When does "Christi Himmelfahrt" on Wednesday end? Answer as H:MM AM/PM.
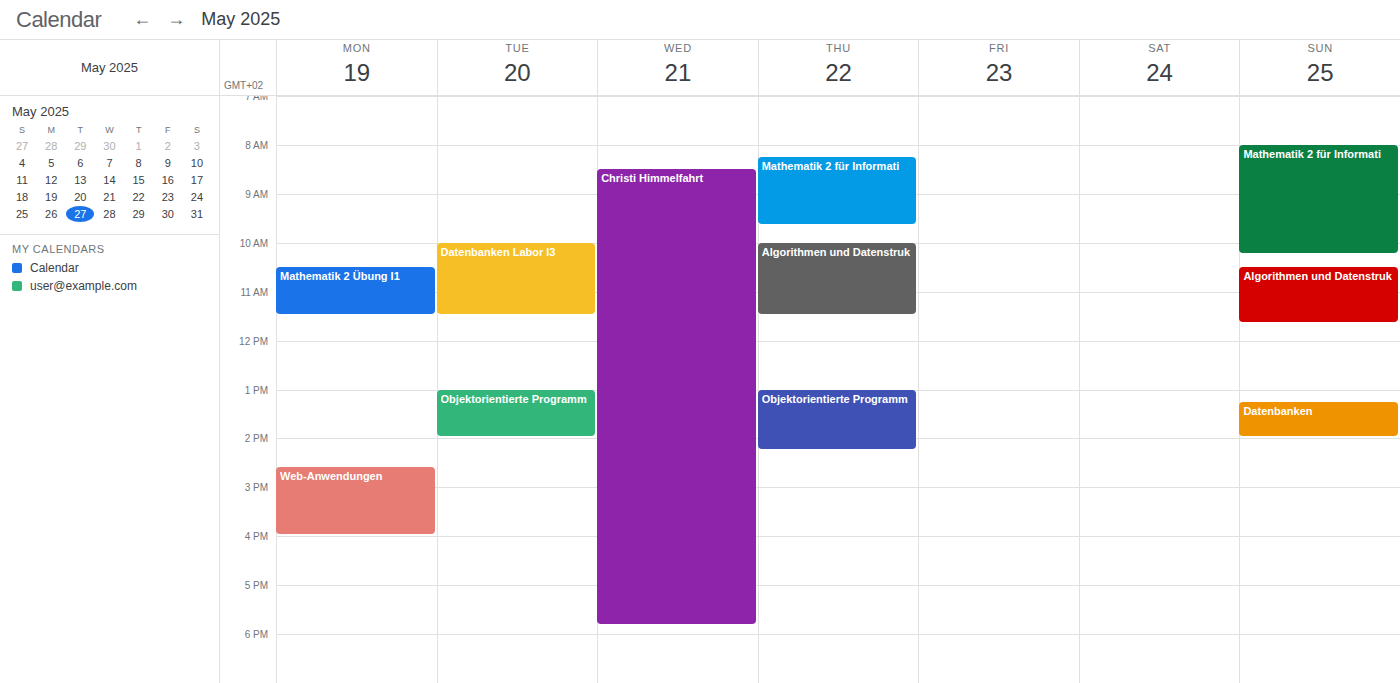
5:50 PM